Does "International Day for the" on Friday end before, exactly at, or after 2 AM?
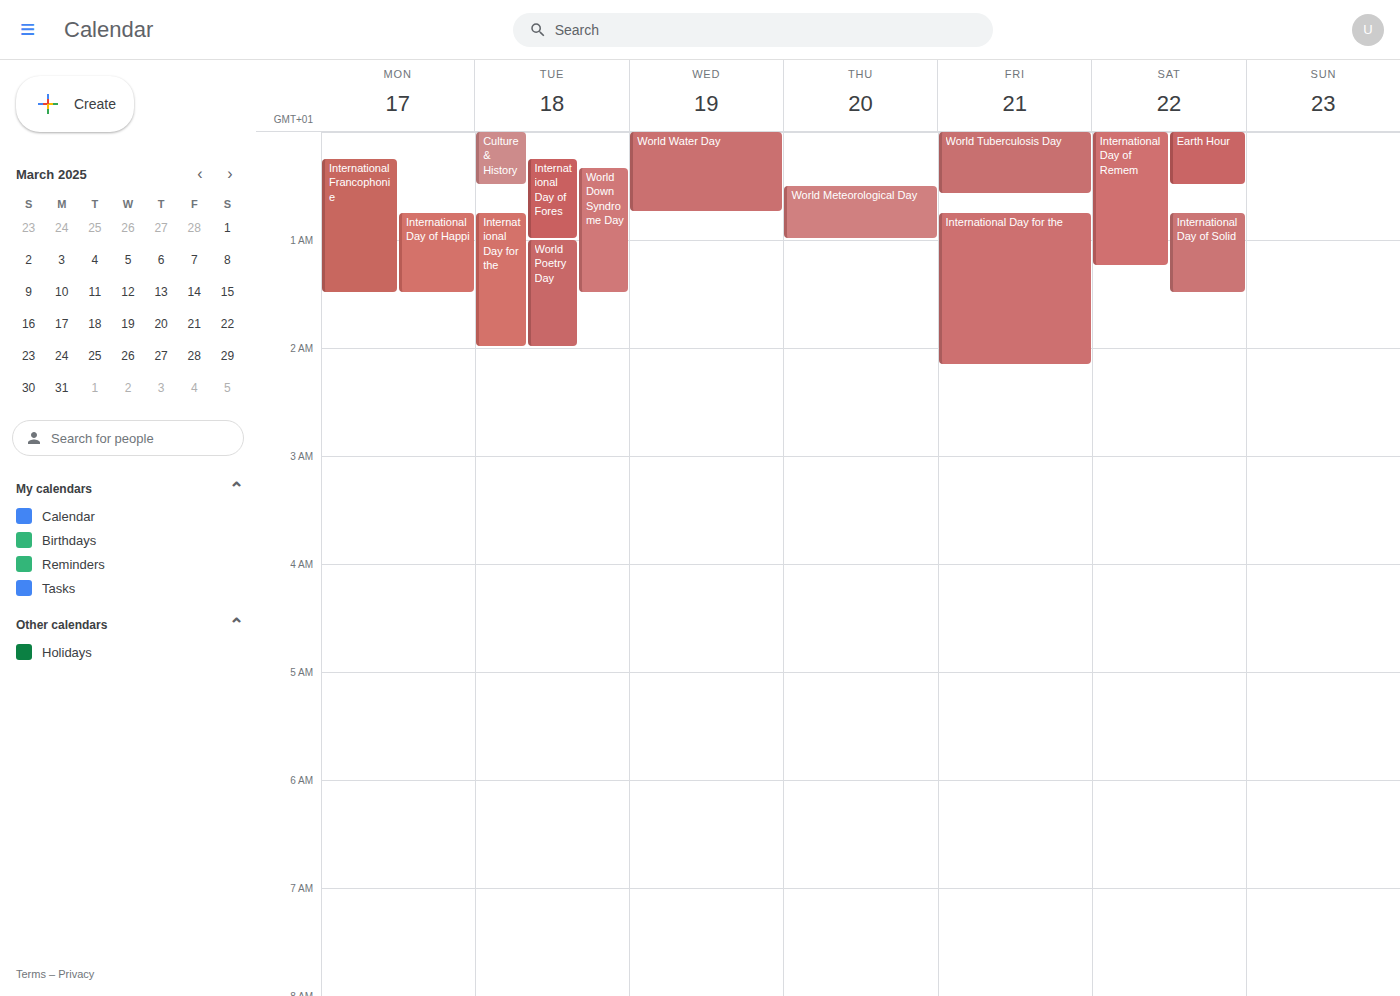
2:10 AM -- after 2 AM, 10 minutes below the 2 AM line.